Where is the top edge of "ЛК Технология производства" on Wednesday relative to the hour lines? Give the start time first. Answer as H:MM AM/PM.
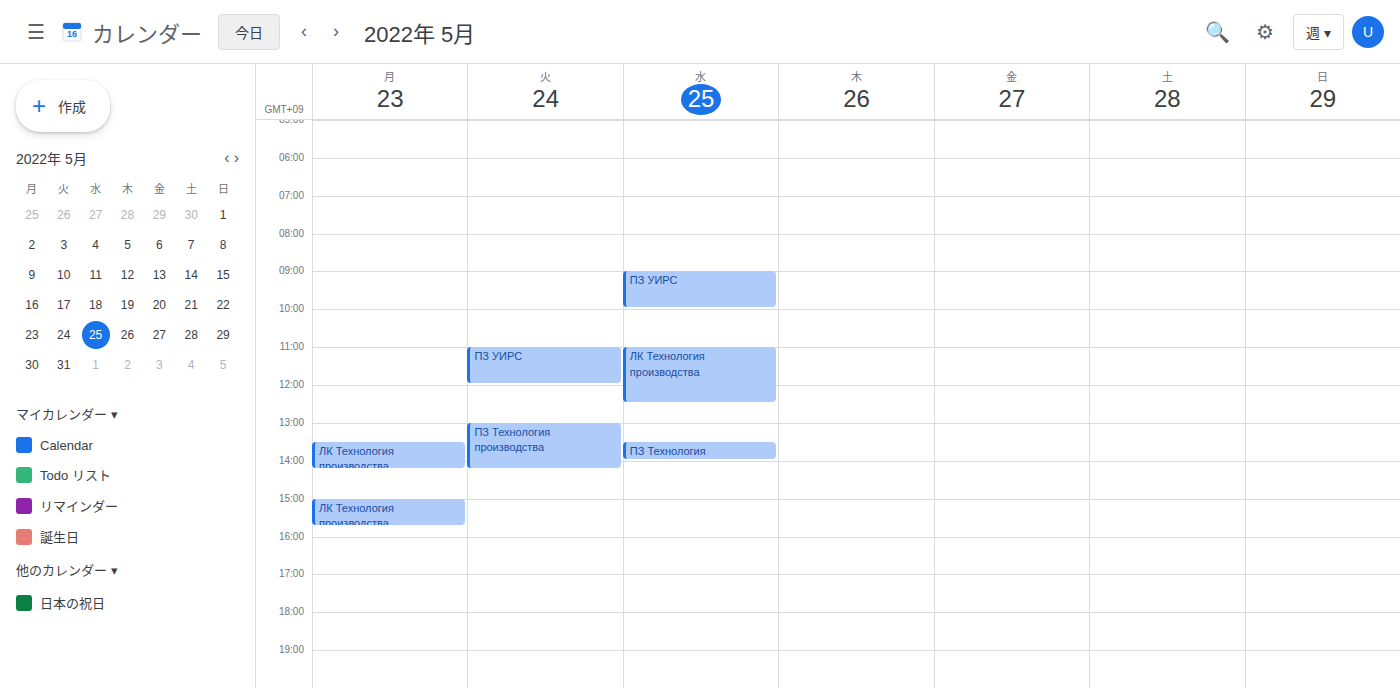
11:00 AM -- exactly on the 11 AM line.